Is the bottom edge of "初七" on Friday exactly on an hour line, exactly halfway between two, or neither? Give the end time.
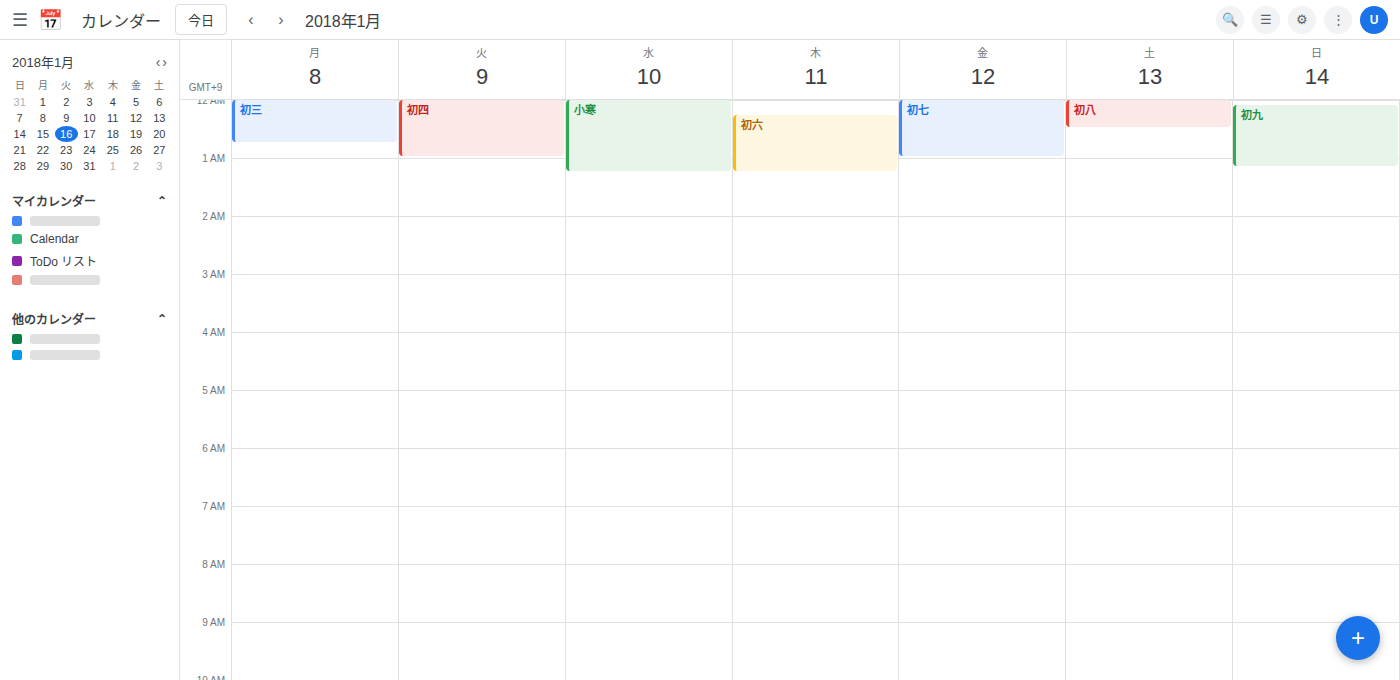
1:00 AM -- exactly on the 1 AM line.